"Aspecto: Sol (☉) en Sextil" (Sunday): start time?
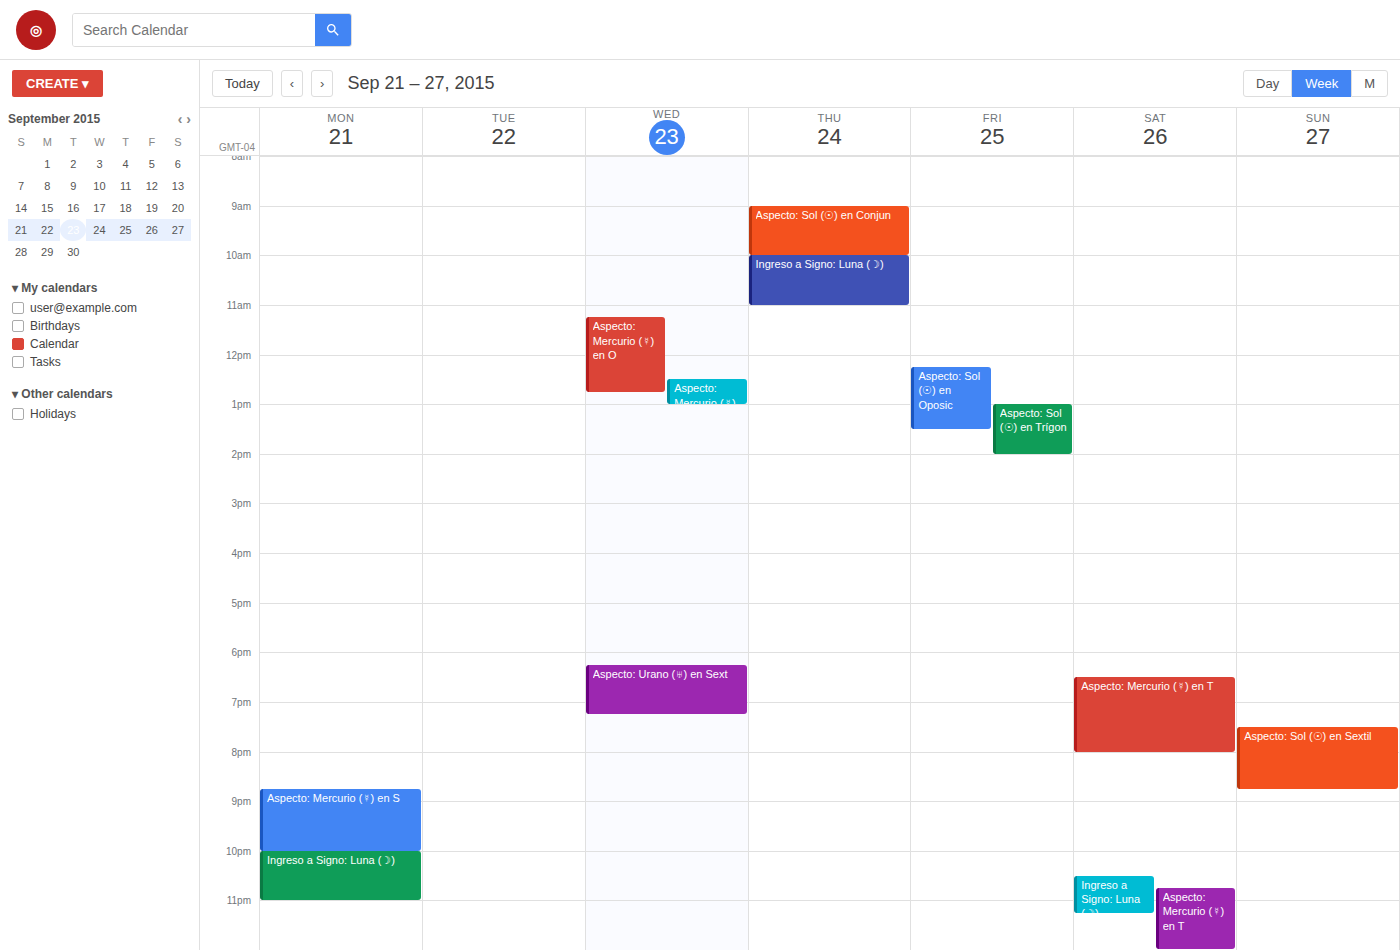
7:30 PM